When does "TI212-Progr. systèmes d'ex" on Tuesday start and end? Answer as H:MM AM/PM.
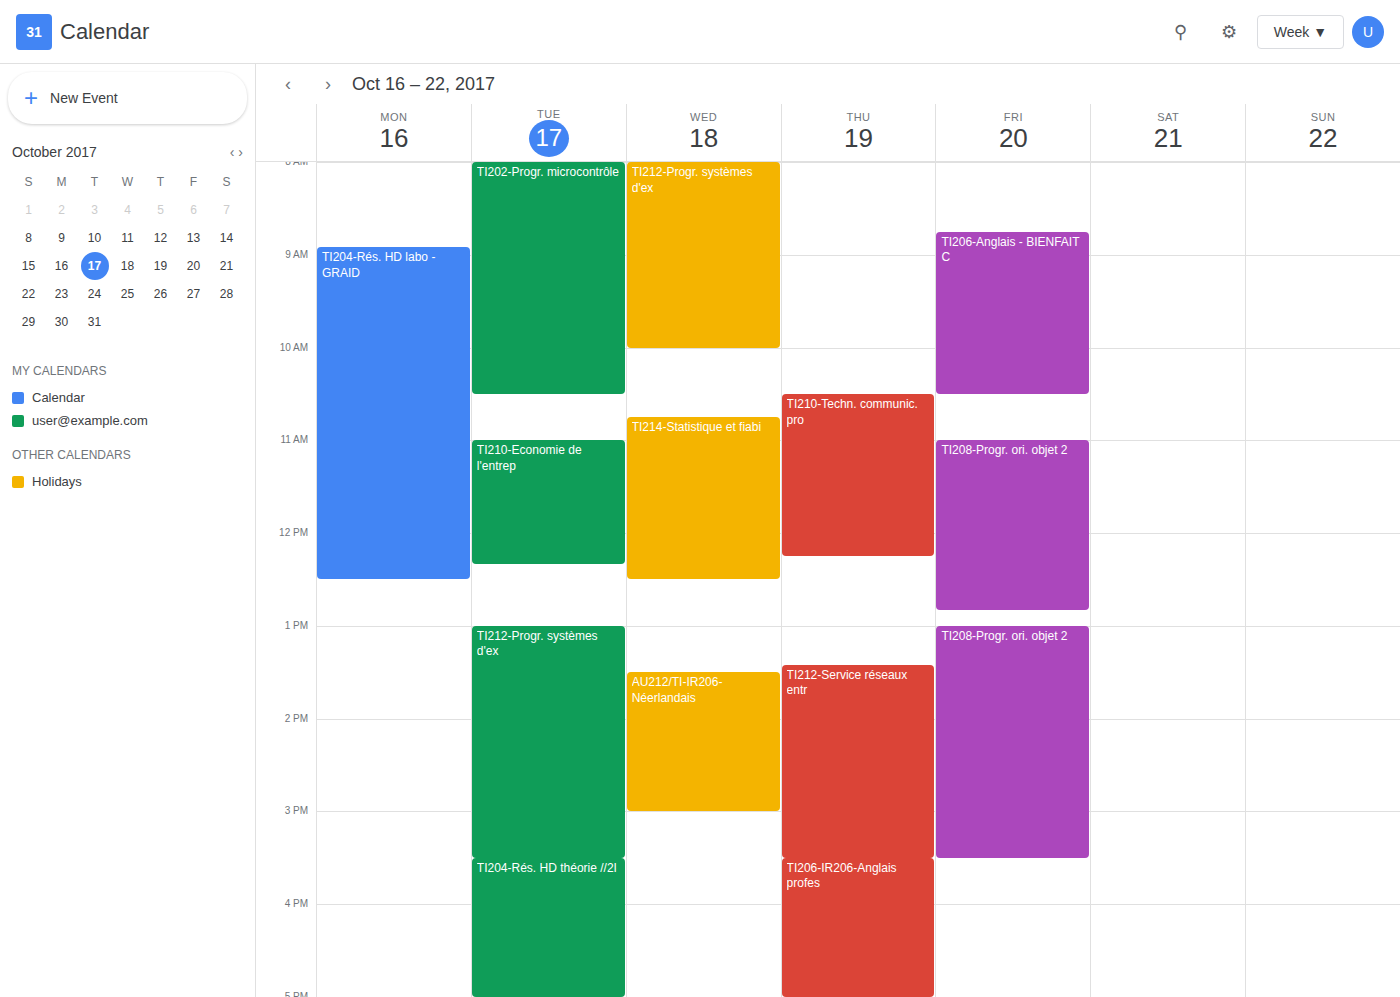
1:00 PM to 3:30 PM